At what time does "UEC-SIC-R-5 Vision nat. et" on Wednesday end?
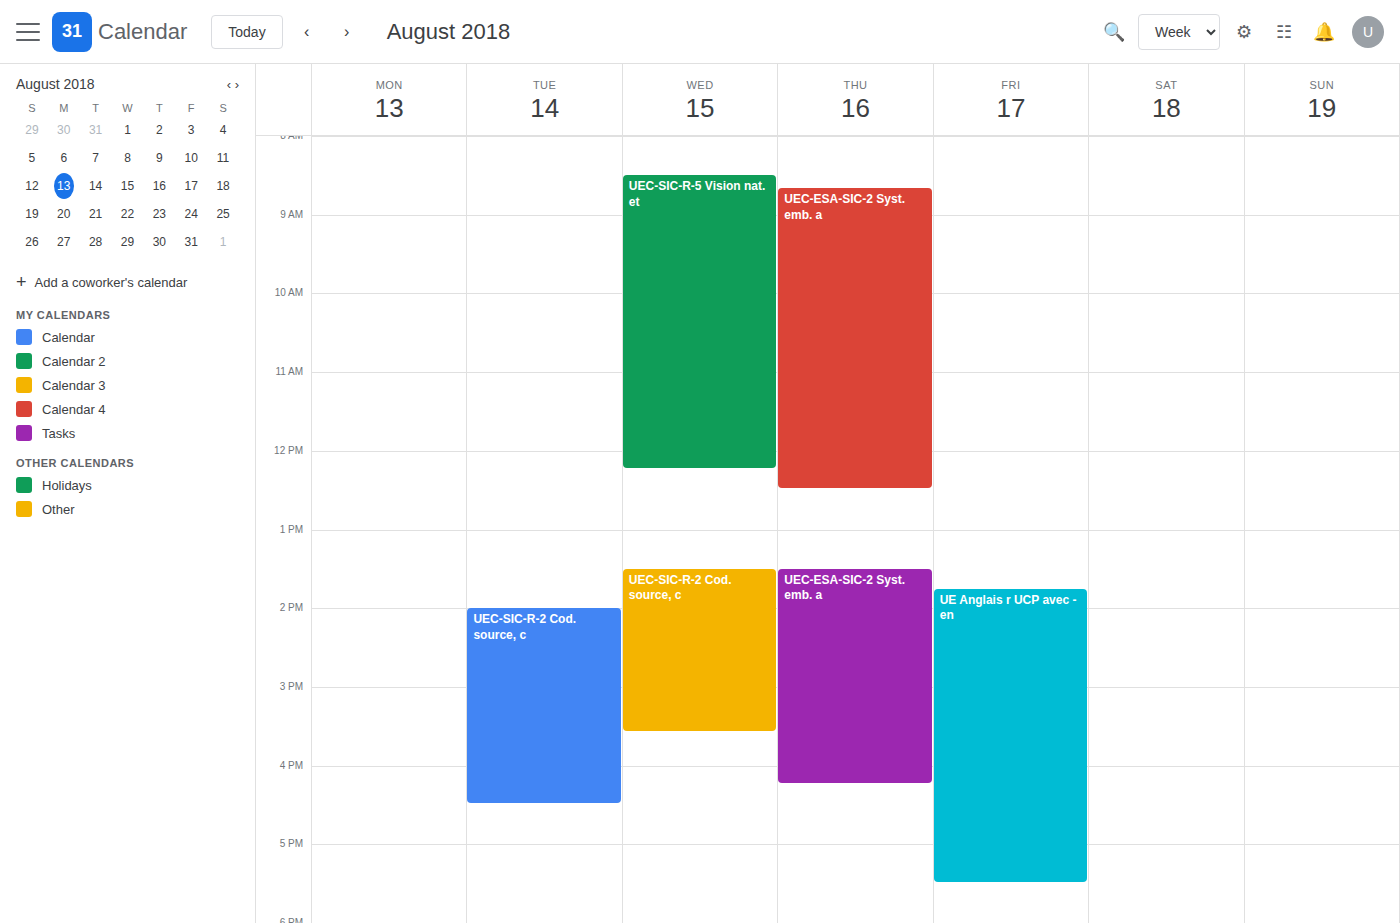
12:15 PM